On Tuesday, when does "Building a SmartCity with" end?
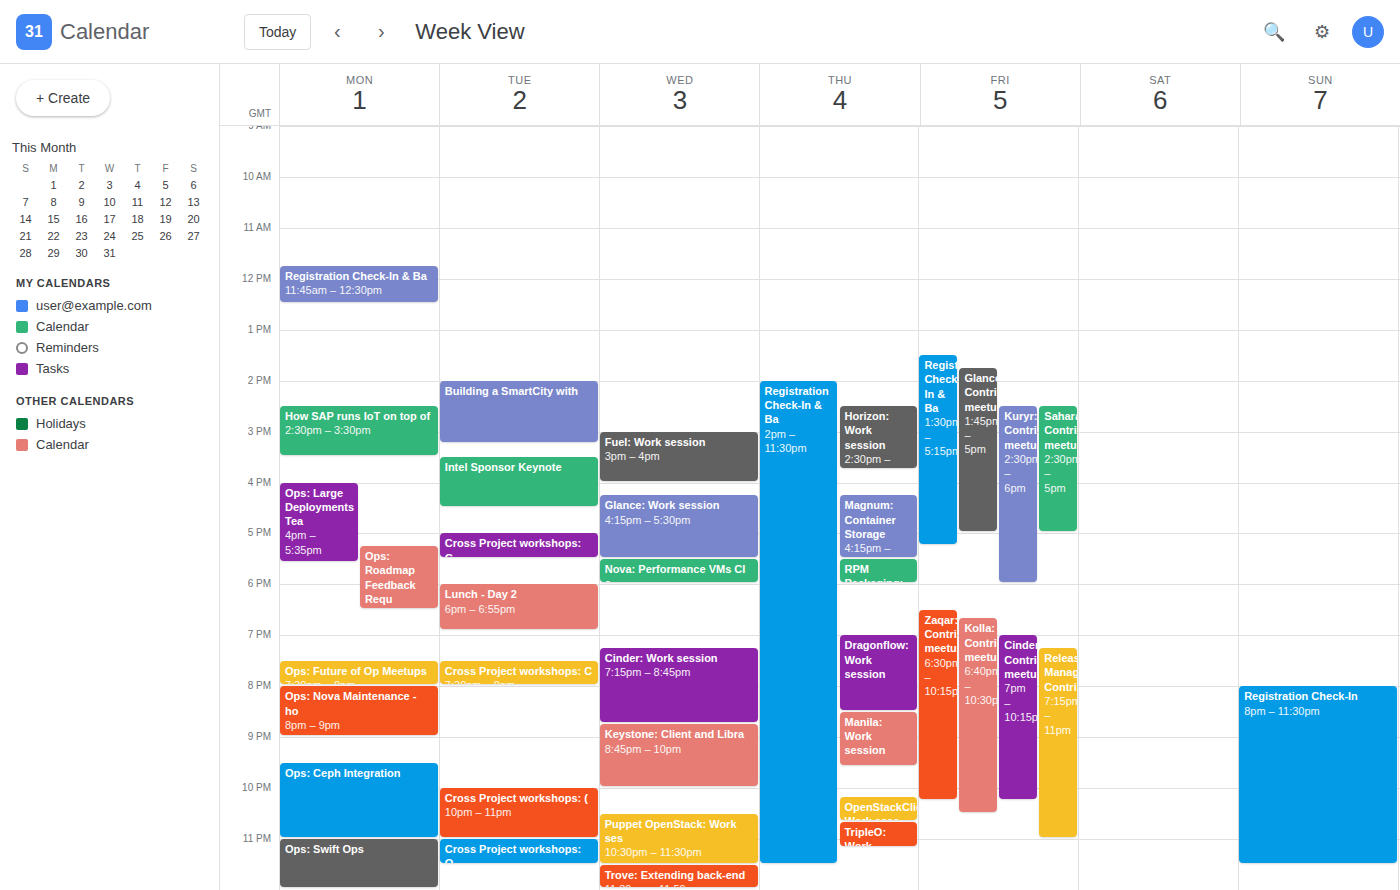
3:15 PM